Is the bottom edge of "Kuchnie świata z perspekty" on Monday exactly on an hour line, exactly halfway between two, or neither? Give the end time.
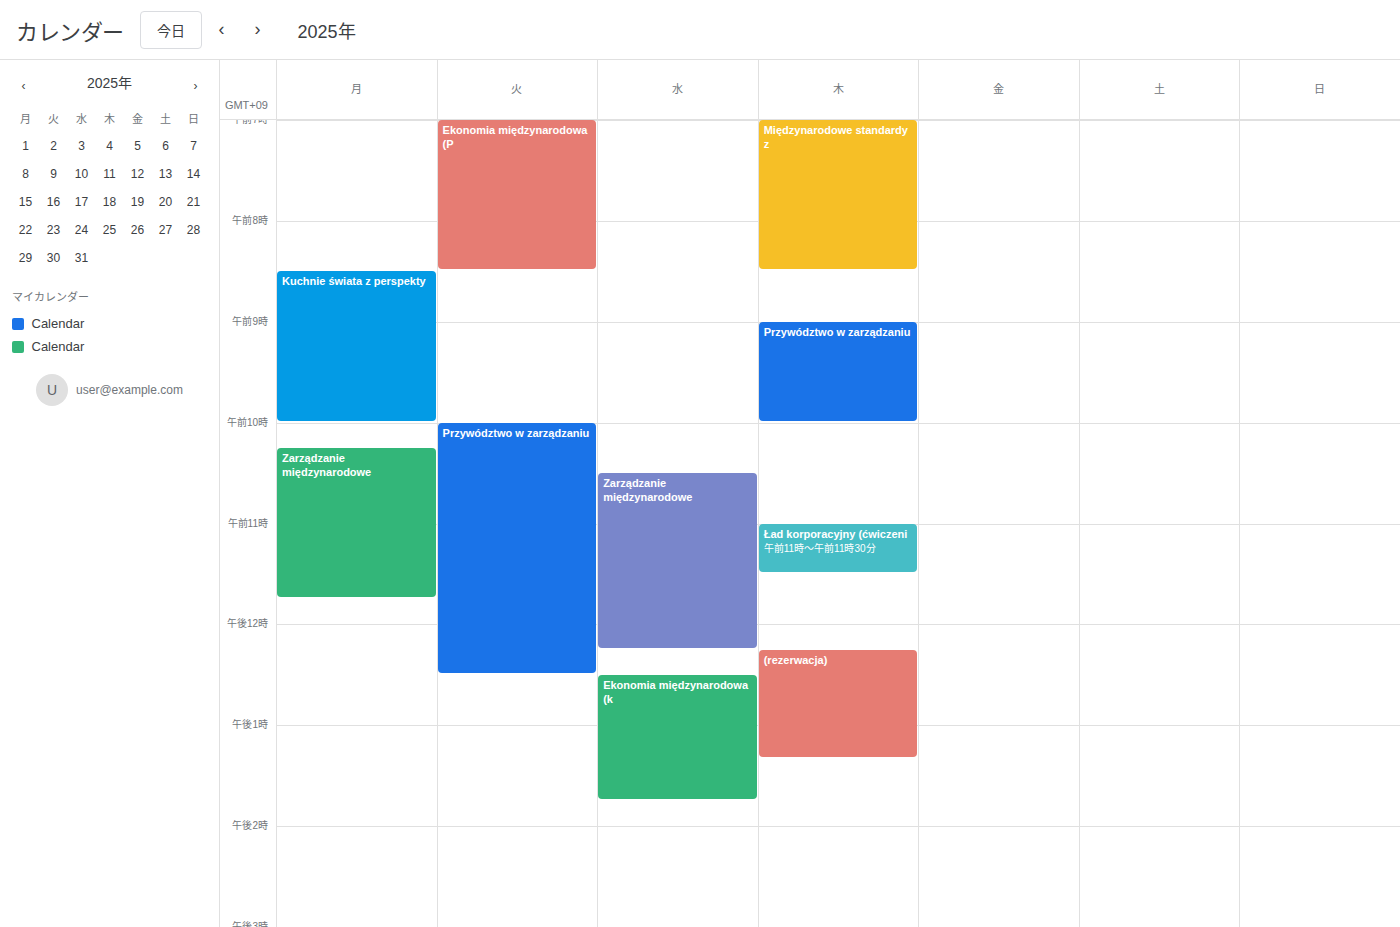
10:00 AM -- exactly on the 10 AM line.